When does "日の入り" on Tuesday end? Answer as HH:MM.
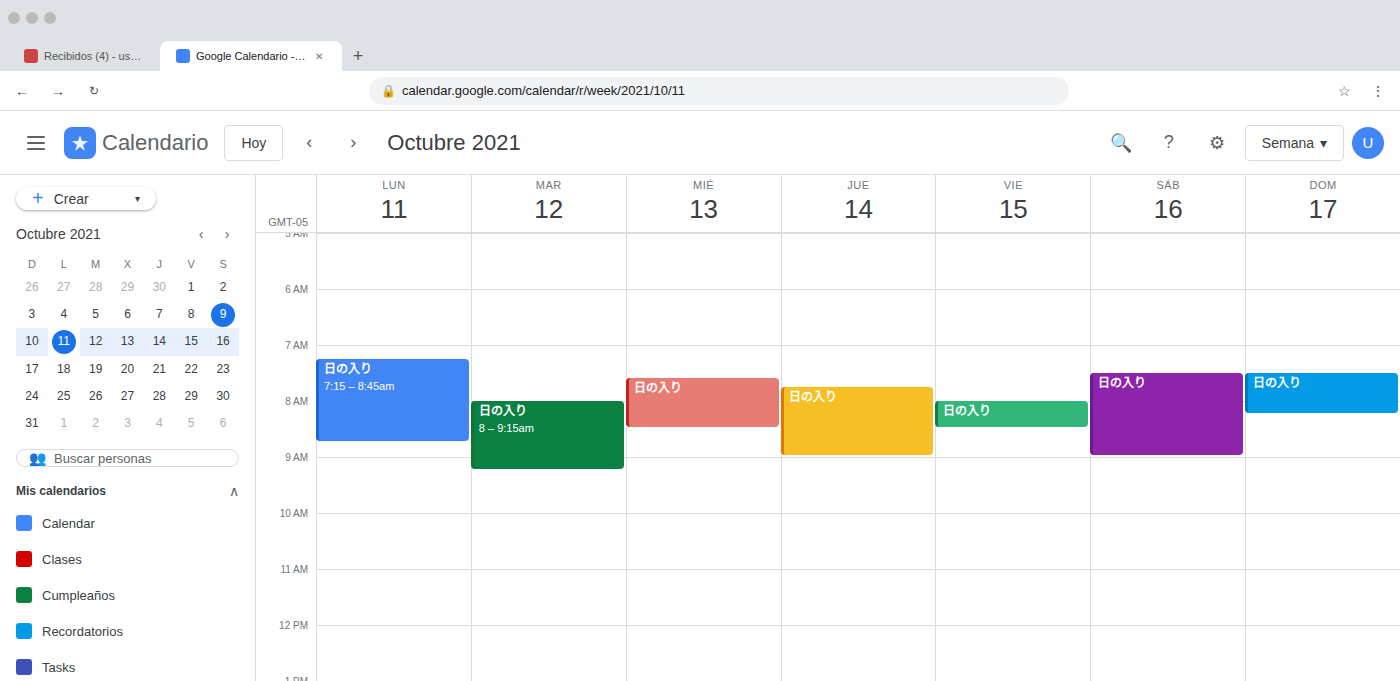
09:15